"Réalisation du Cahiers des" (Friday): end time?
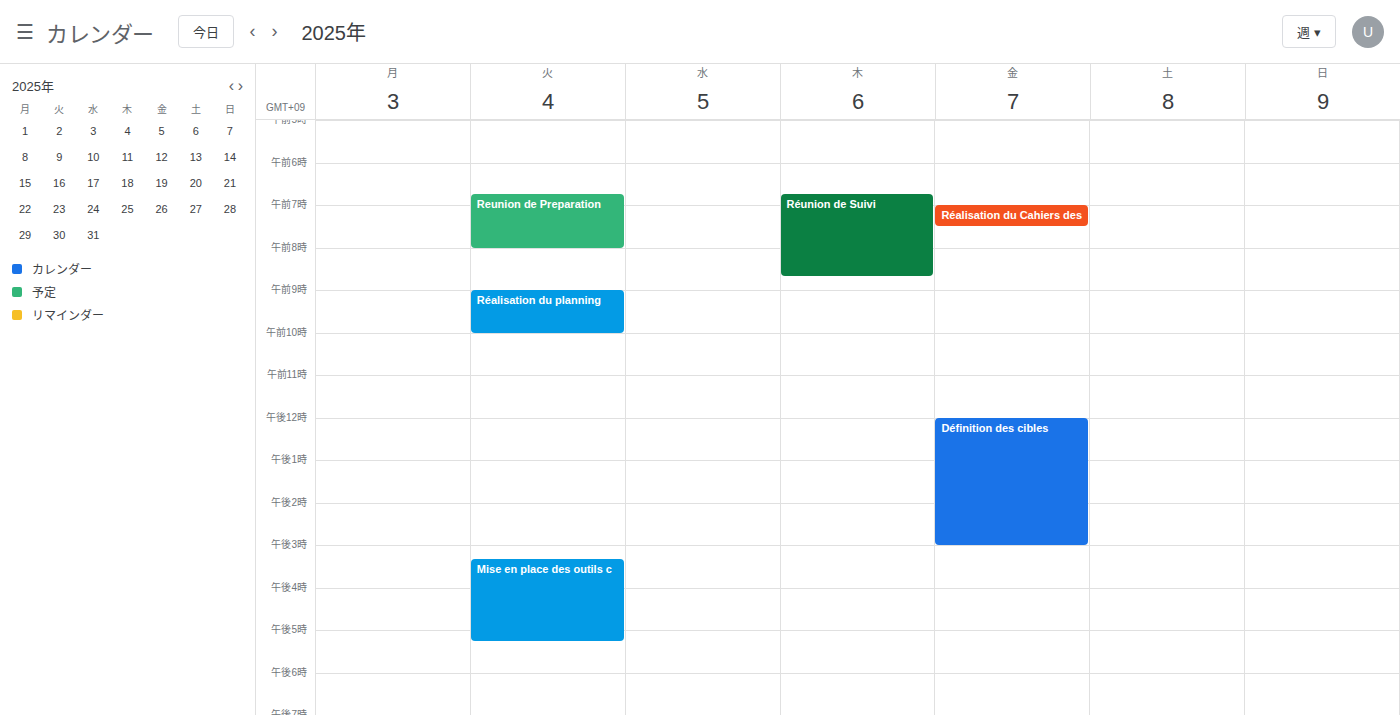
7:30 AM